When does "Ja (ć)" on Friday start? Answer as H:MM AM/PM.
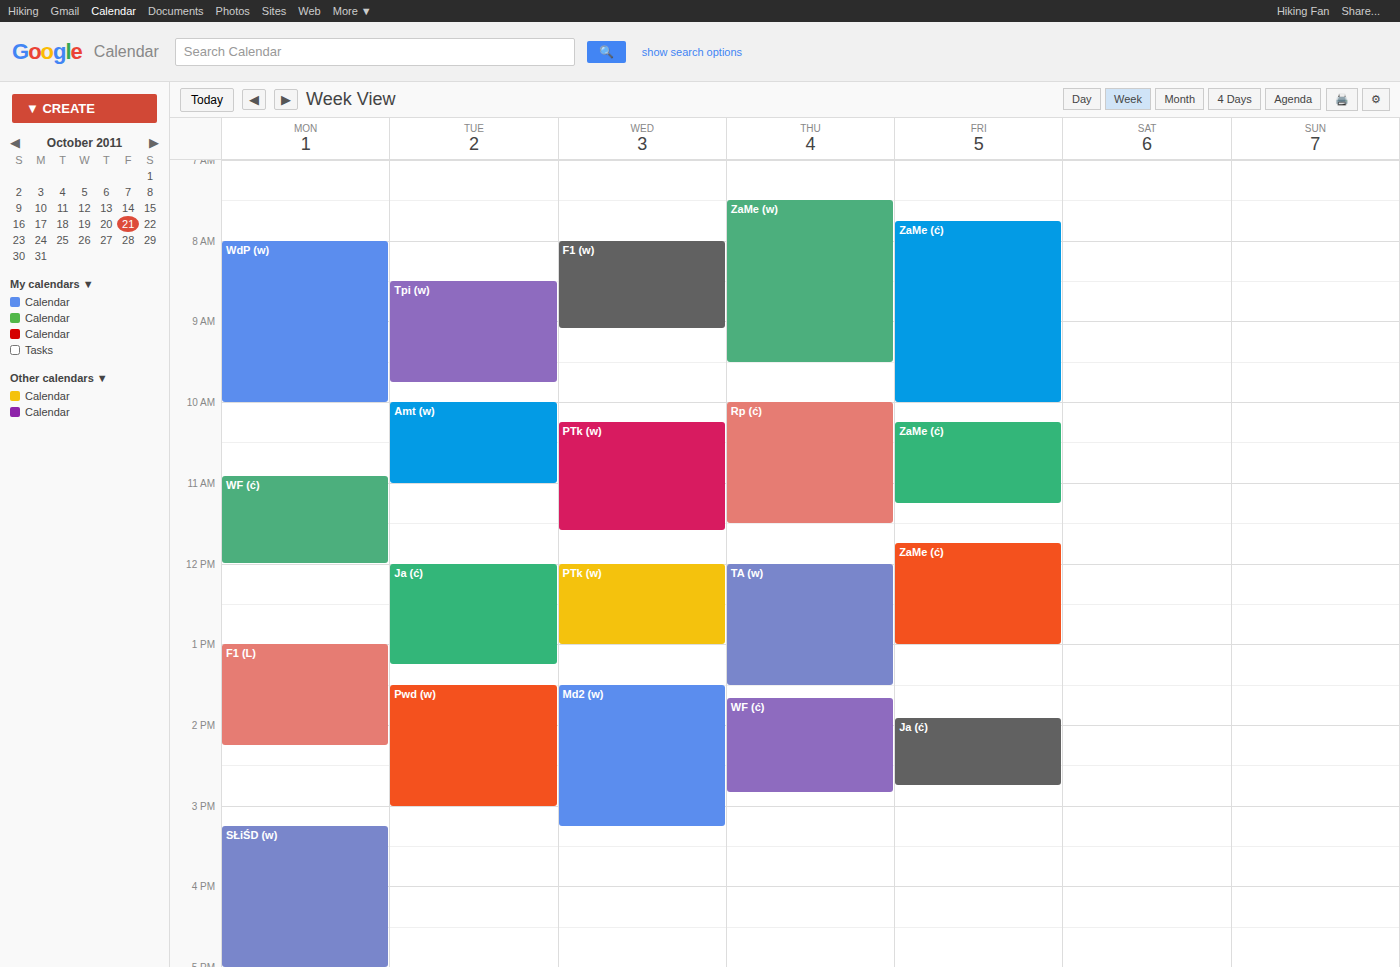
1:55 PM